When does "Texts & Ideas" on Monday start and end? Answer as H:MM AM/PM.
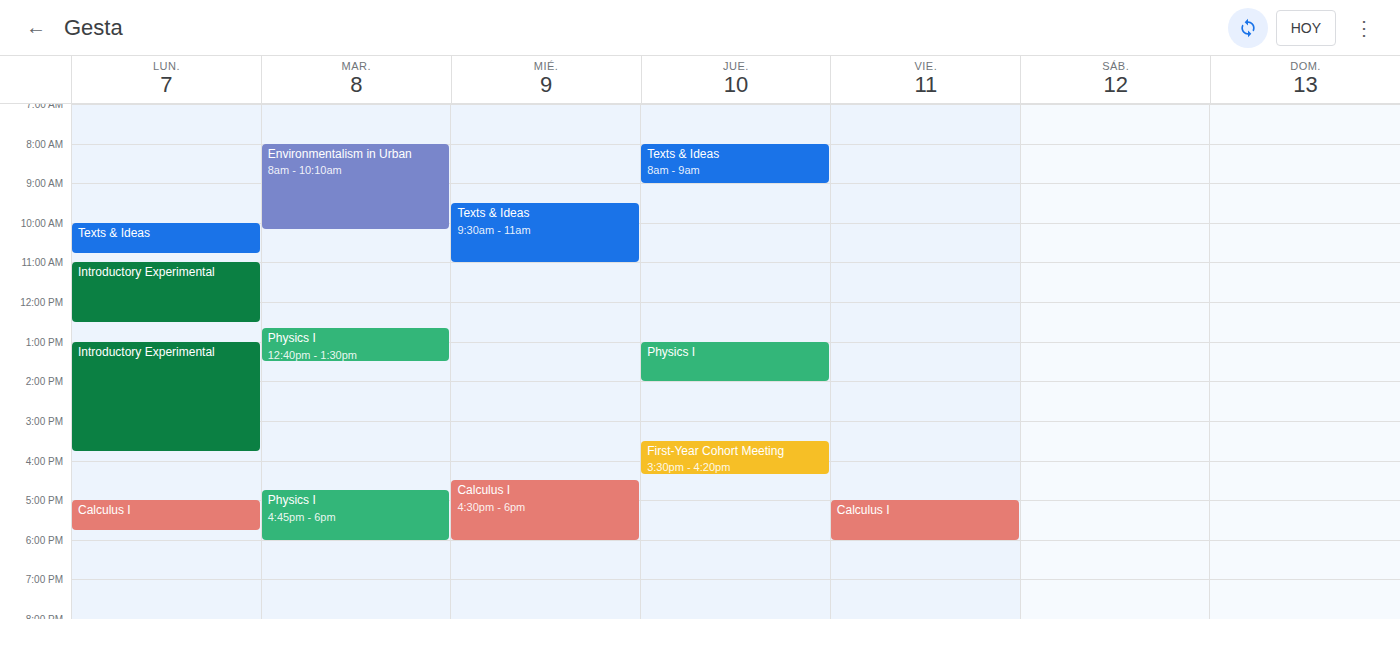
10:00 AM to 10:45 AM